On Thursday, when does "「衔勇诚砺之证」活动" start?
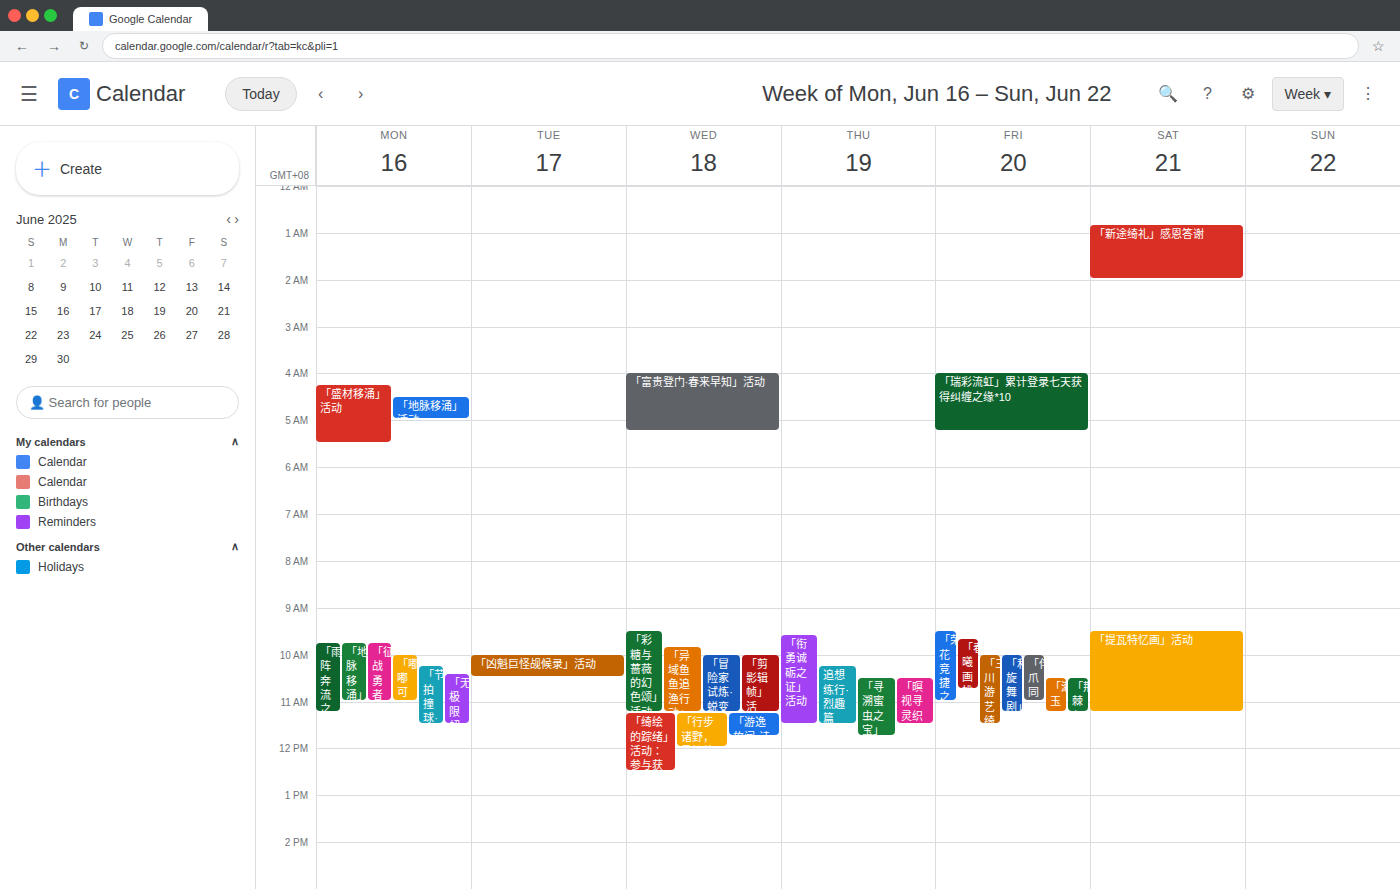
9:35 AM